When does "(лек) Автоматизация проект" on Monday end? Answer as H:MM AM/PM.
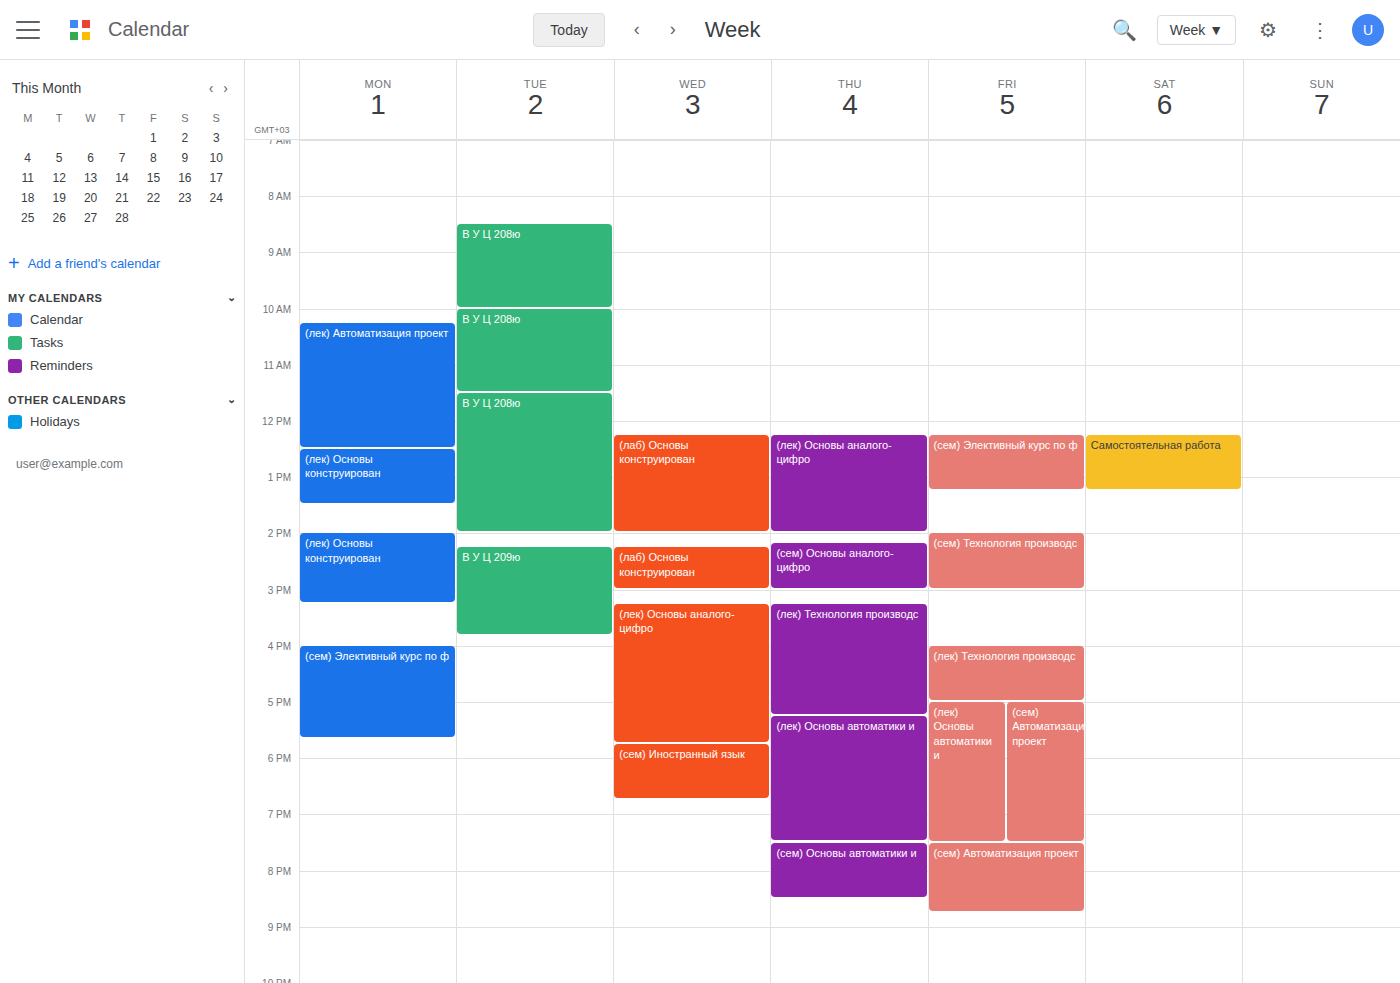
12:30 PM